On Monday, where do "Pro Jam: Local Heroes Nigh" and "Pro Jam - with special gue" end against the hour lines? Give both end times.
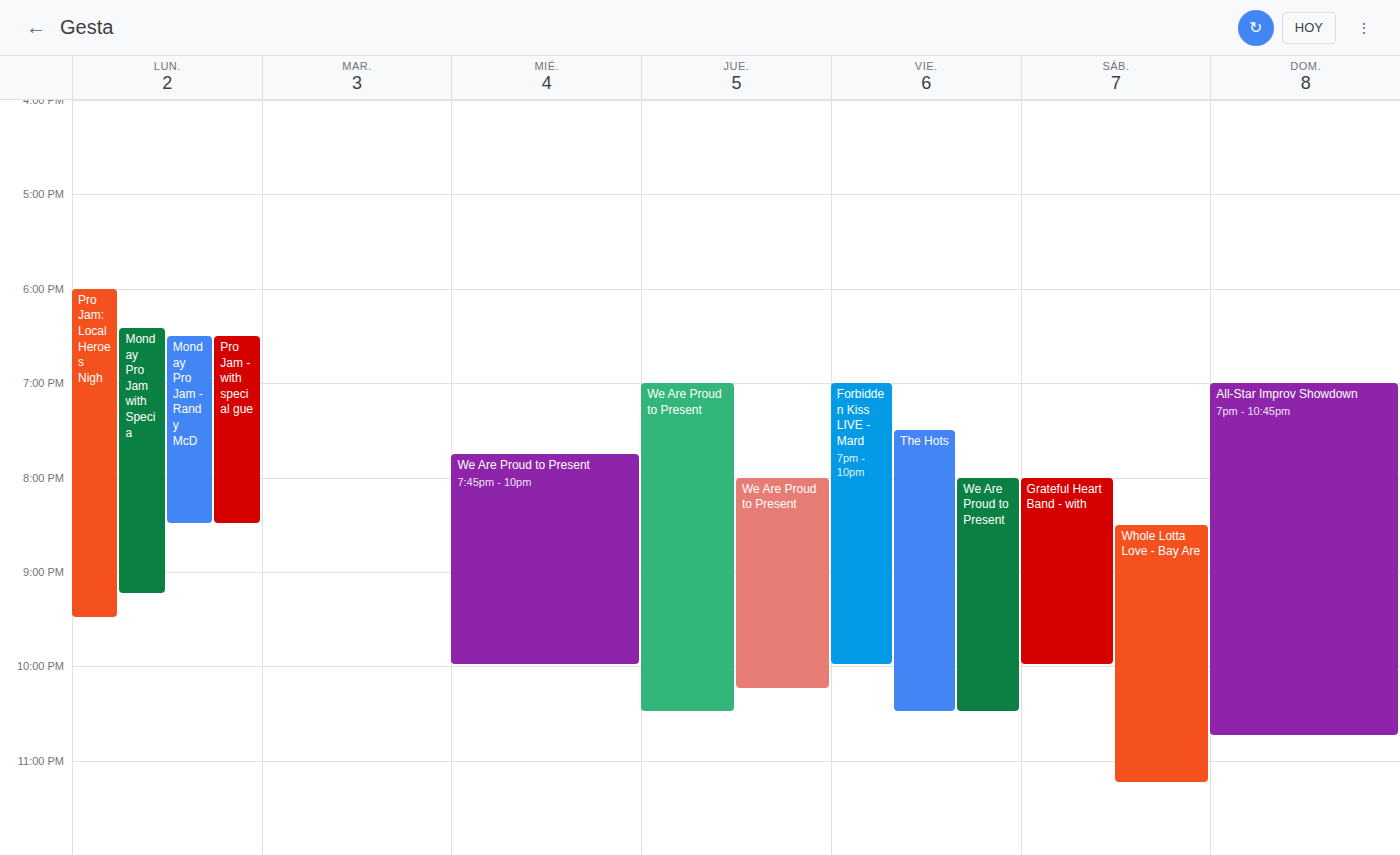
"Pro Jam: Local Heroes Nigh": 9:30 PM, halfway between the 9 PM and 10 PM lines. "Pro Jam - with special gue": 8:30 PM, halfway between the 8 PM and 9 PM lines.